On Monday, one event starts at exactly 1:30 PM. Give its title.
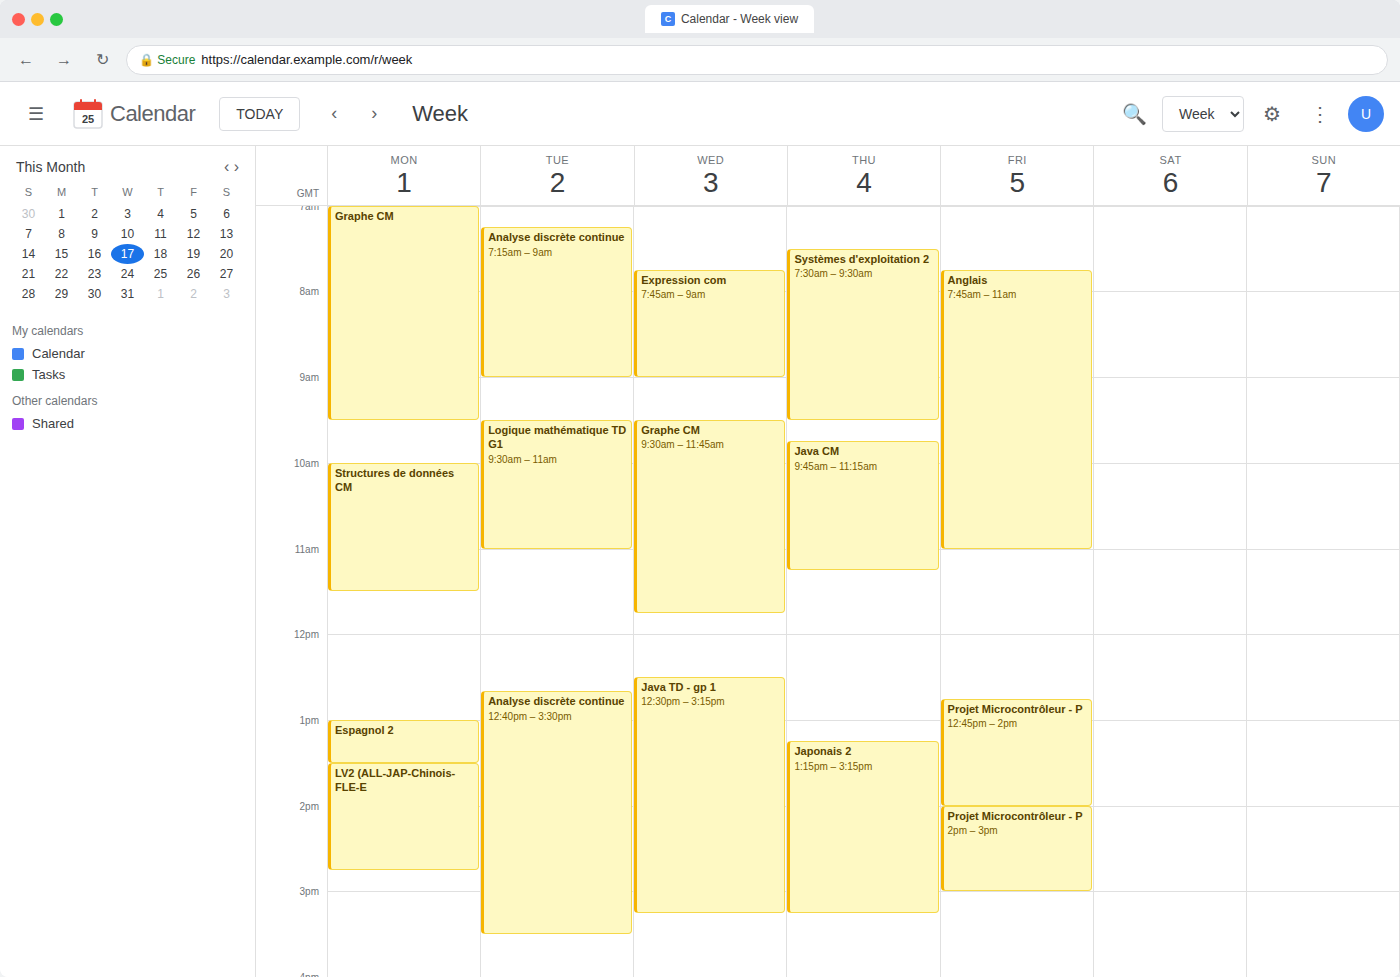
"LV2 (ALL-JAP-Chinois-FLE-E"